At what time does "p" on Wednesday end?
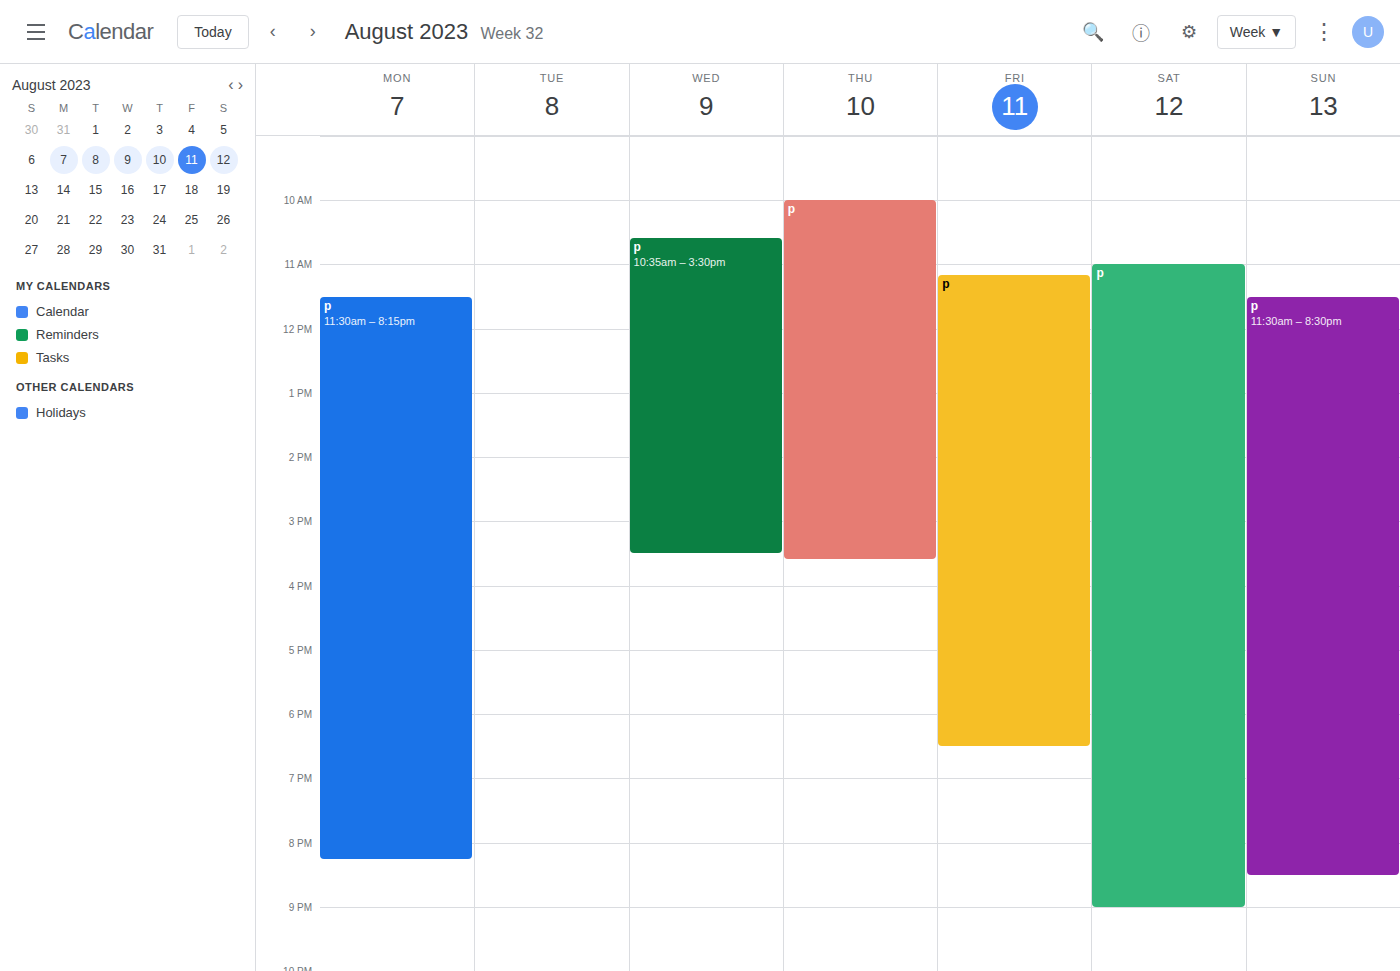
3:30 PM